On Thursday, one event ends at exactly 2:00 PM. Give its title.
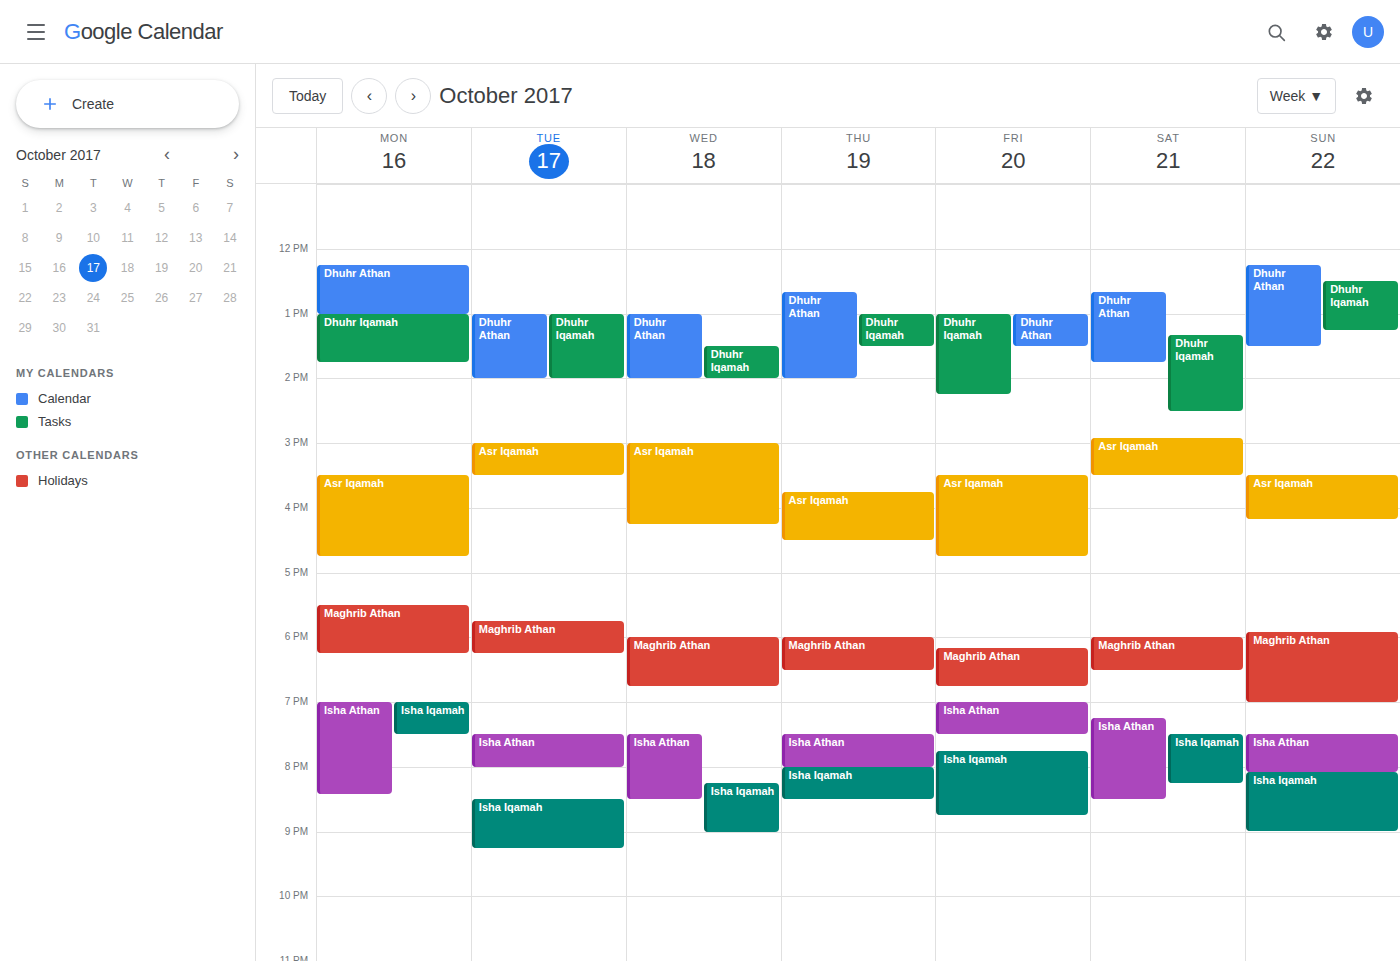
"Dhuhr Athan"